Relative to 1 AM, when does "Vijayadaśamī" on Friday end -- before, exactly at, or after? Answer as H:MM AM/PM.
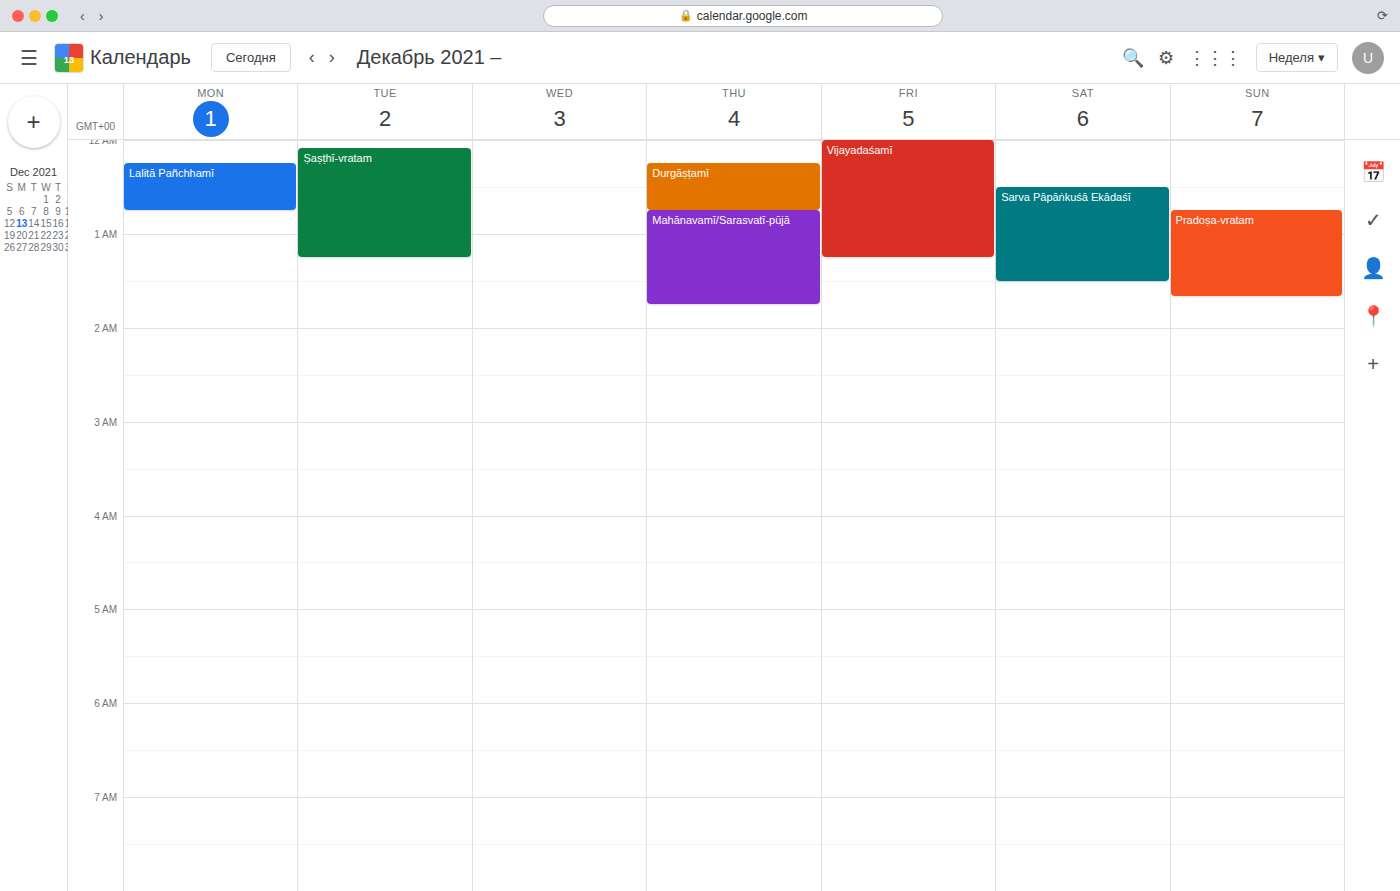
1:15 AM -- after 1 AM, 15 minutes below the 1 AM line.